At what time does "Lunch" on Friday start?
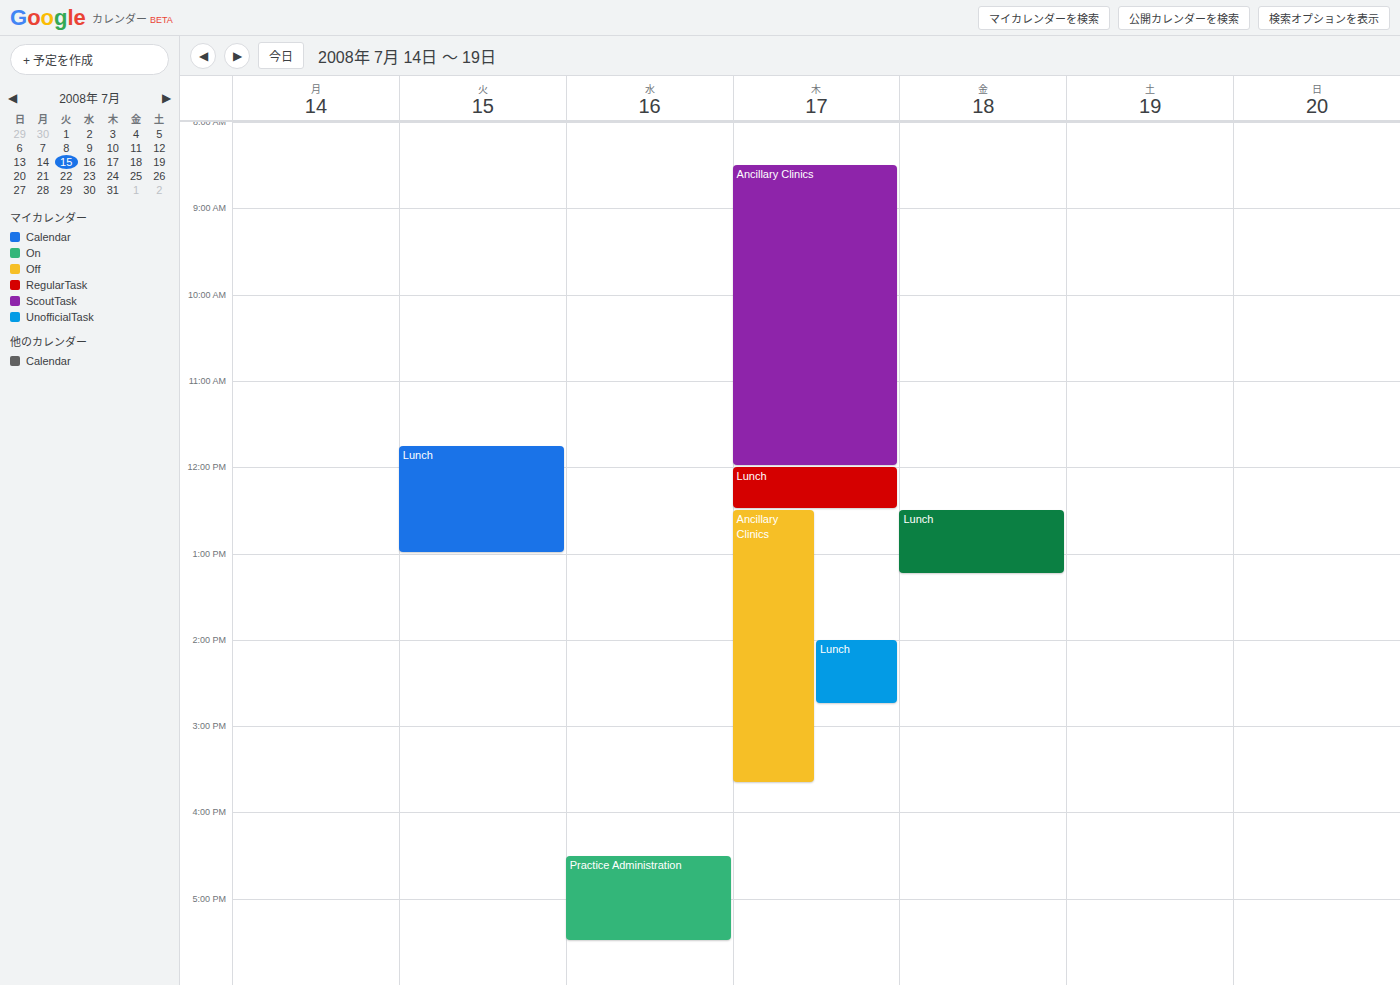
12:30 PM